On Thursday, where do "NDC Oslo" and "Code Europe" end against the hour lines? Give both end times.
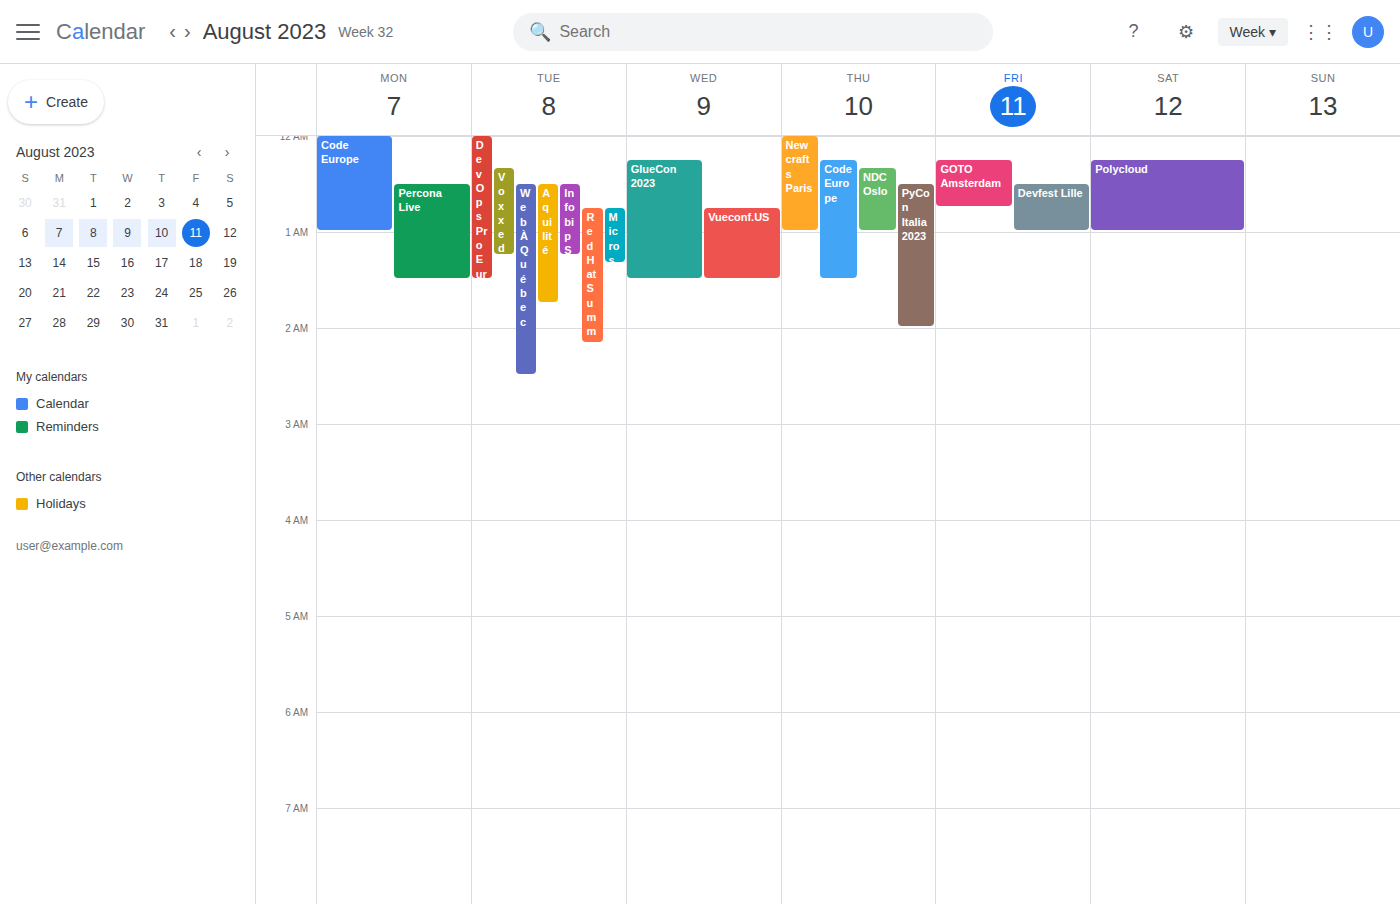
"NDC Oslo": 1:00 AM, exactly on the 1 AM line. "Code Europe": 1:30 AM, halfway between the 1 AM and 2 AM lines.